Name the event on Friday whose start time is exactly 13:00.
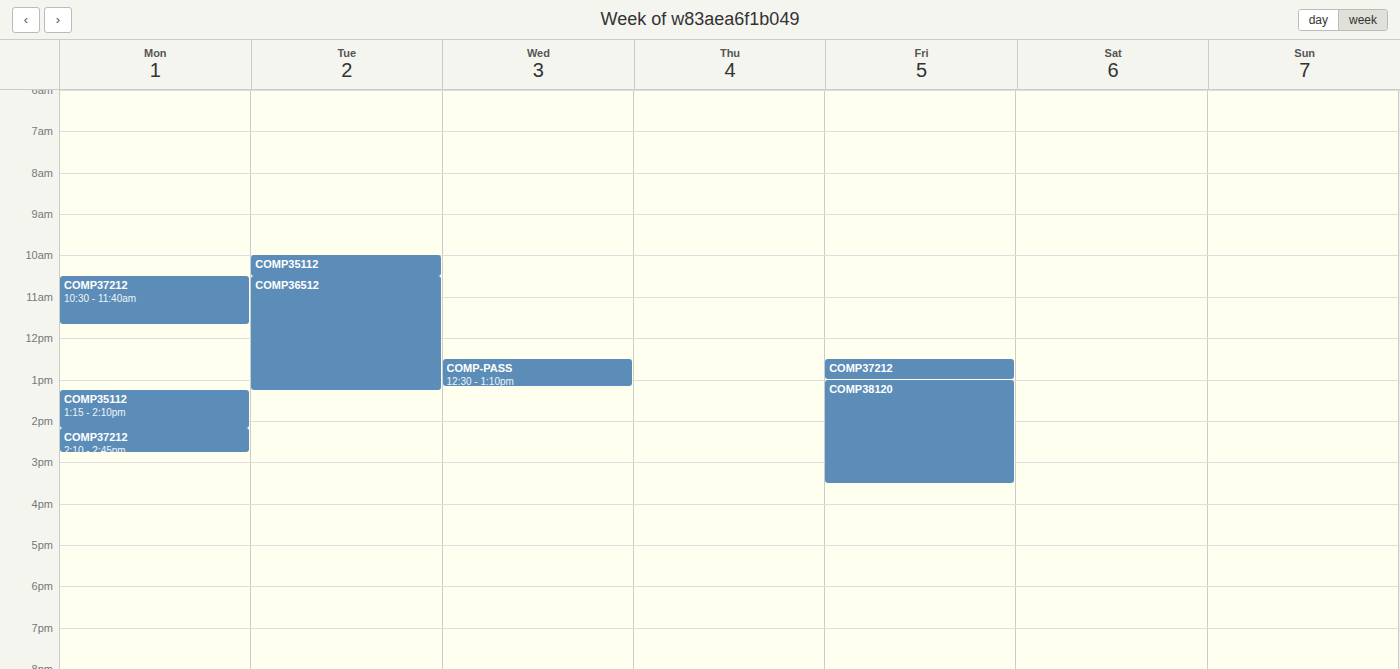
"COMP38120"